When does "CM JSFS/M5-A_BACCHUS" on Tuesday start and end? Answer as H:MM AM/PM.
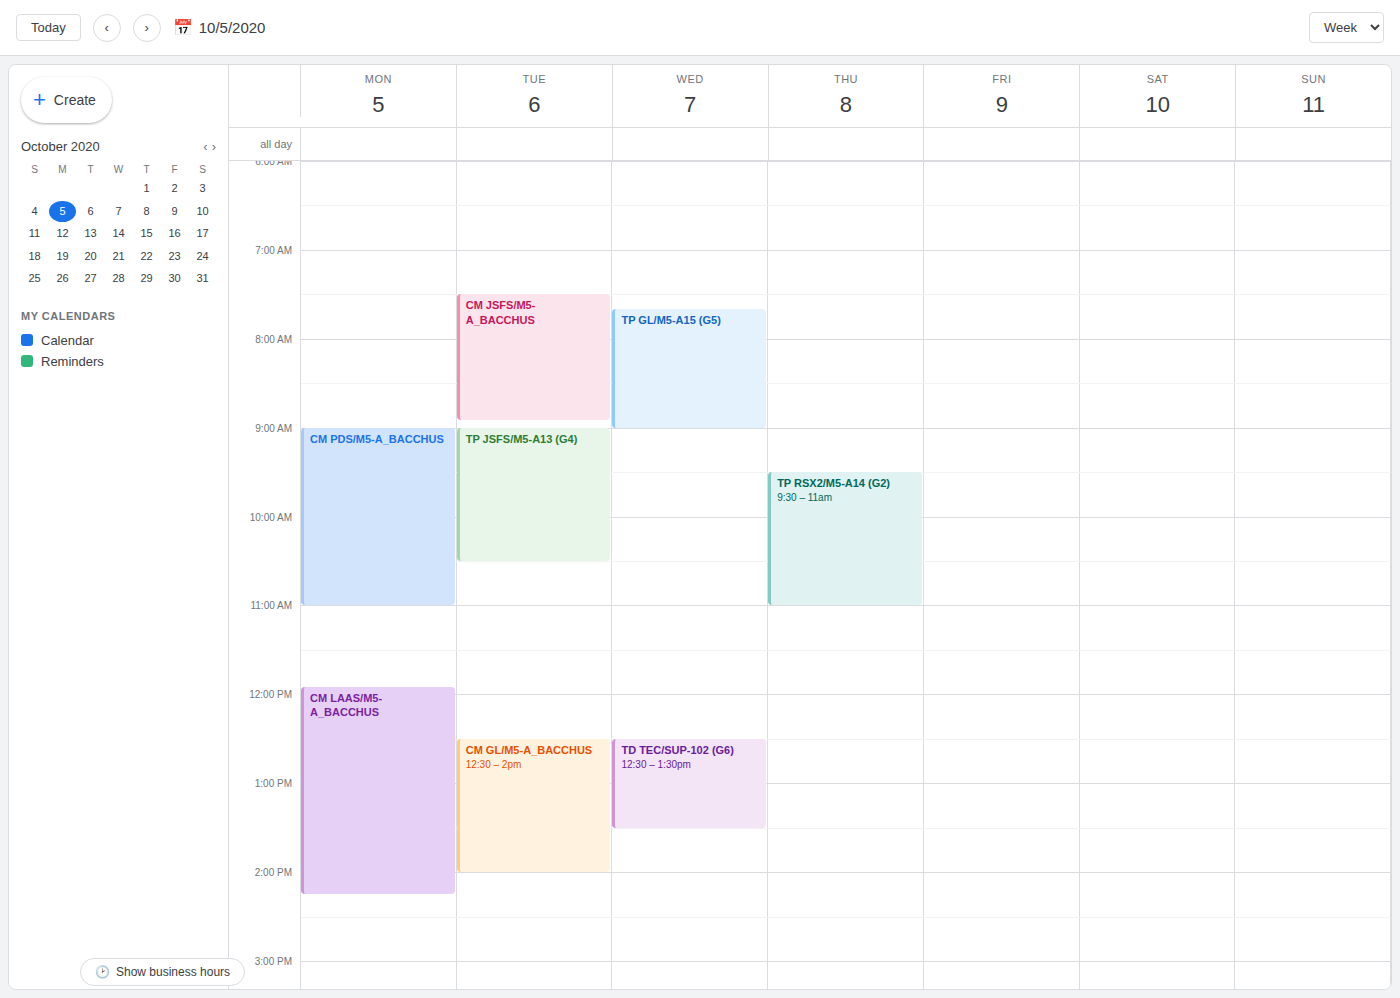
7:30 AM to 8:55 AM